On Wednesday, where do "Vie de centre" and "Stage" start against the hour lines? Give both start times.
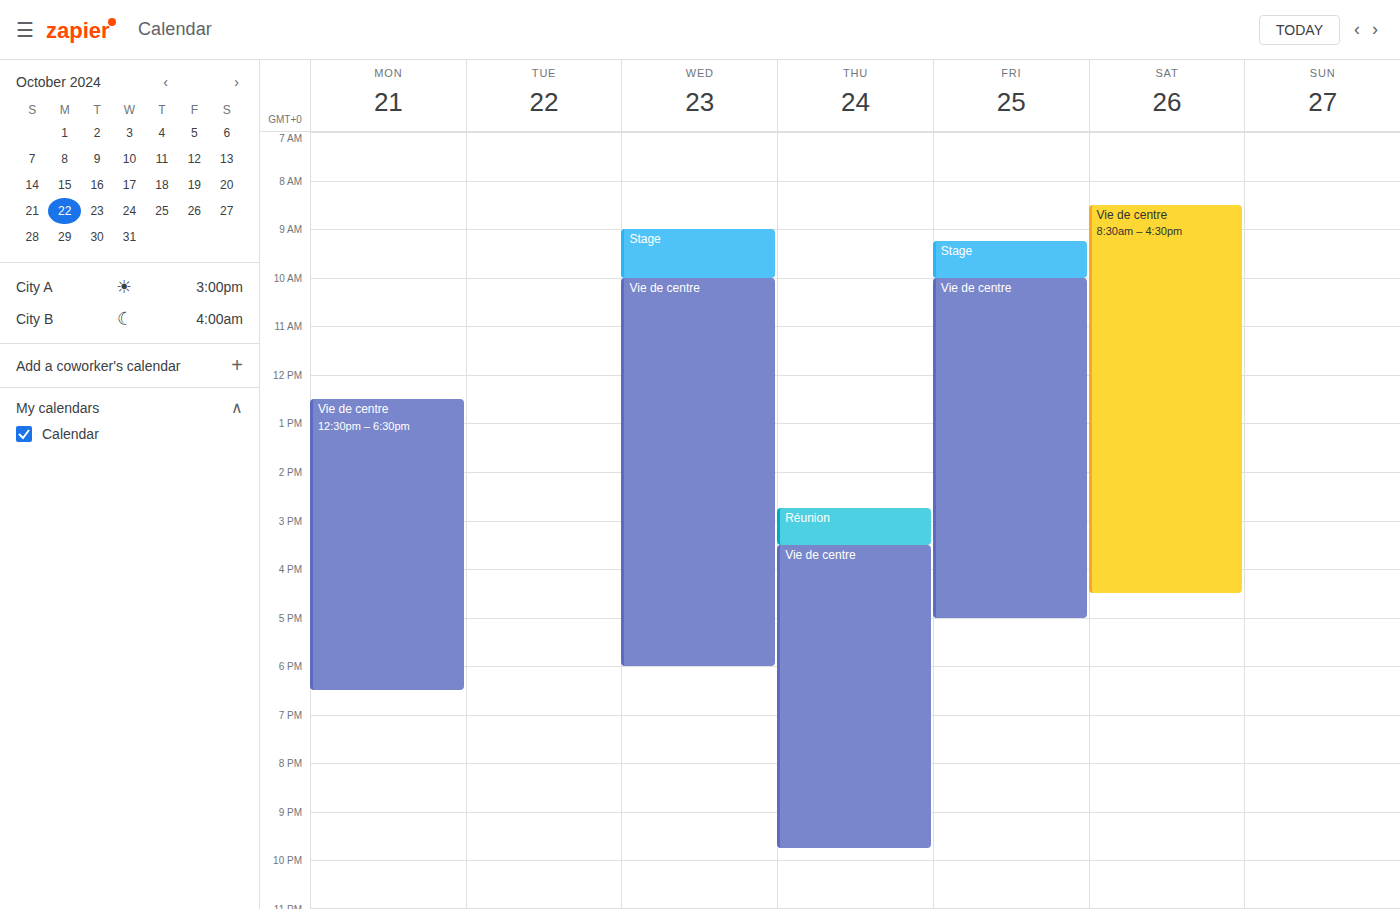
"Vie de centre": 10:00 AM, exactly on the 10 AM line. "Stage": 9:00 AM, exactly on the 9 AM line.